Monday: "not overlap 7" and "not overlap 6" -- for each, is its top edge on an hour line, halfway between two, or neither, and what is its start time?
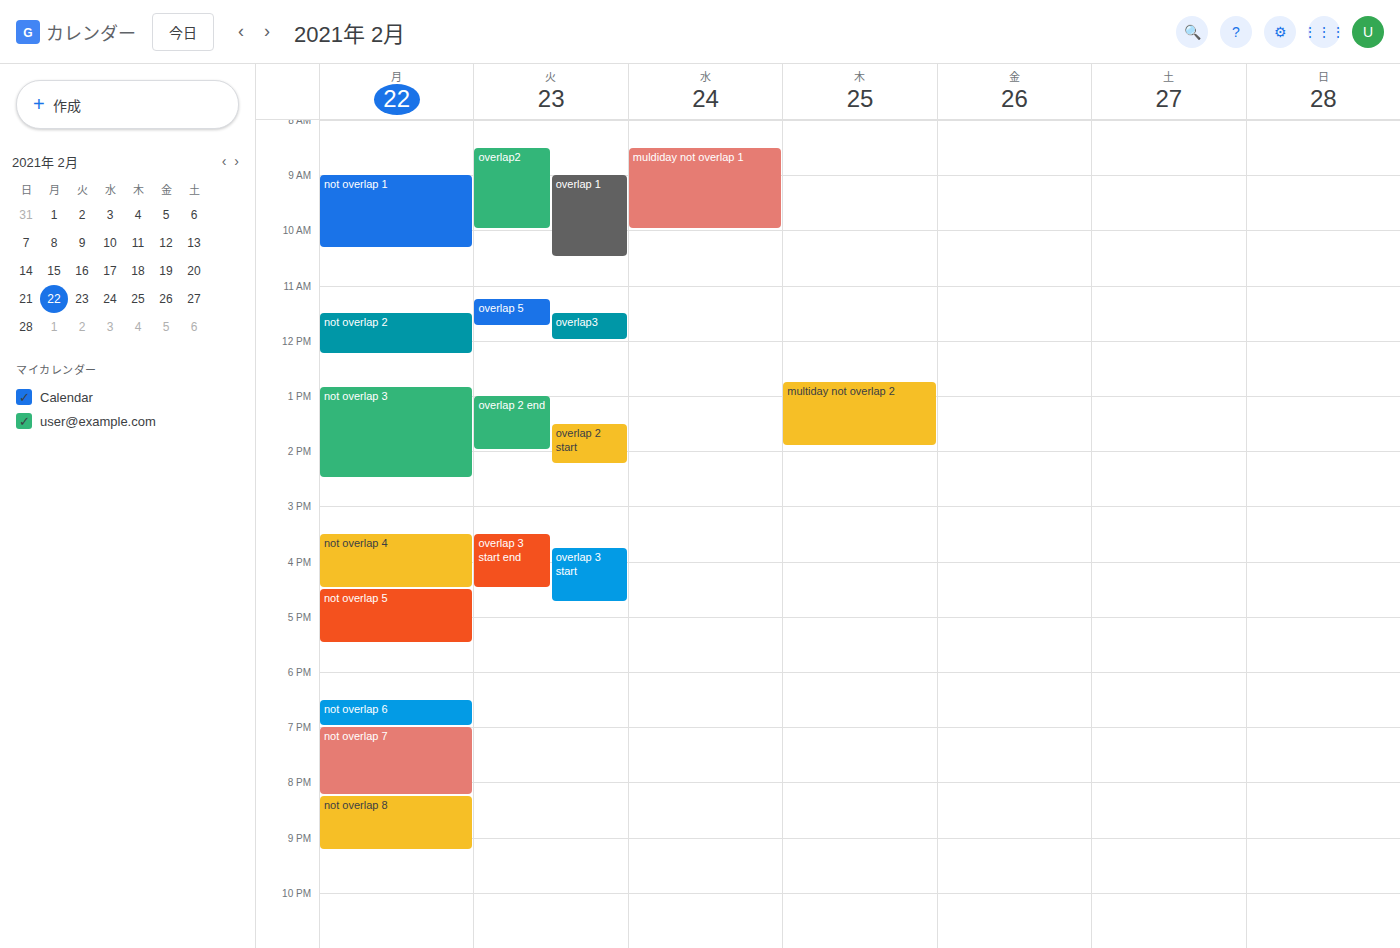
"not overlap 7": 7:00 PM, exactly on the 7 PM line. "not overlap 6": 6:30 PM, halfway between the 6 PM and 7 PM lines.